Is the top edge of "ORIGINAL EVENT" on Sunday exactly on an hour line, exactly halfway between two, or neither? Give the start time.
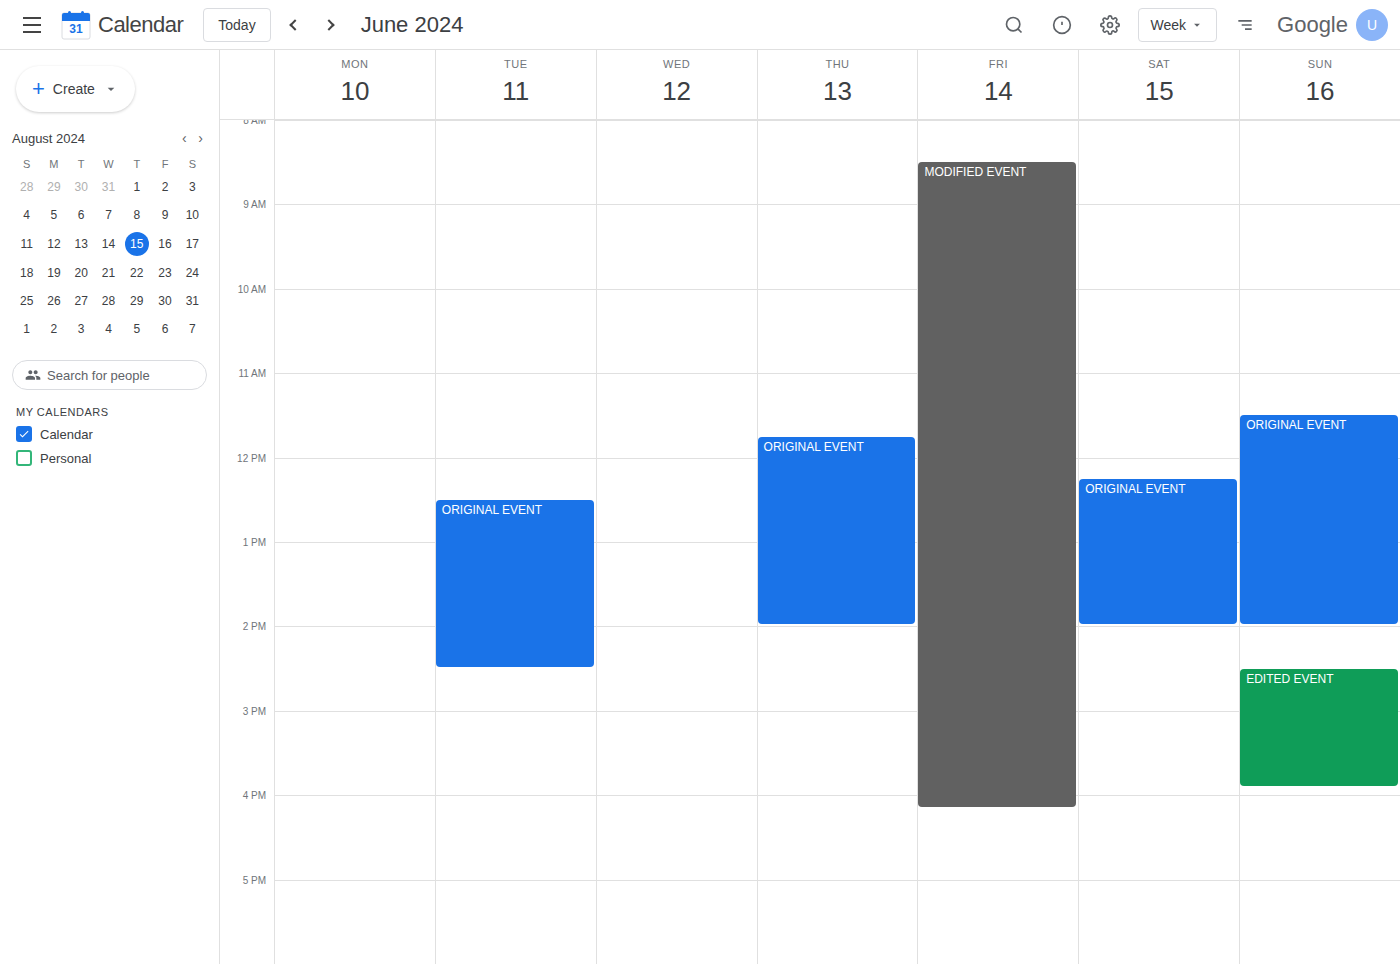
11:30 AM -- halfway between the 11 AM and 12 PM lines.